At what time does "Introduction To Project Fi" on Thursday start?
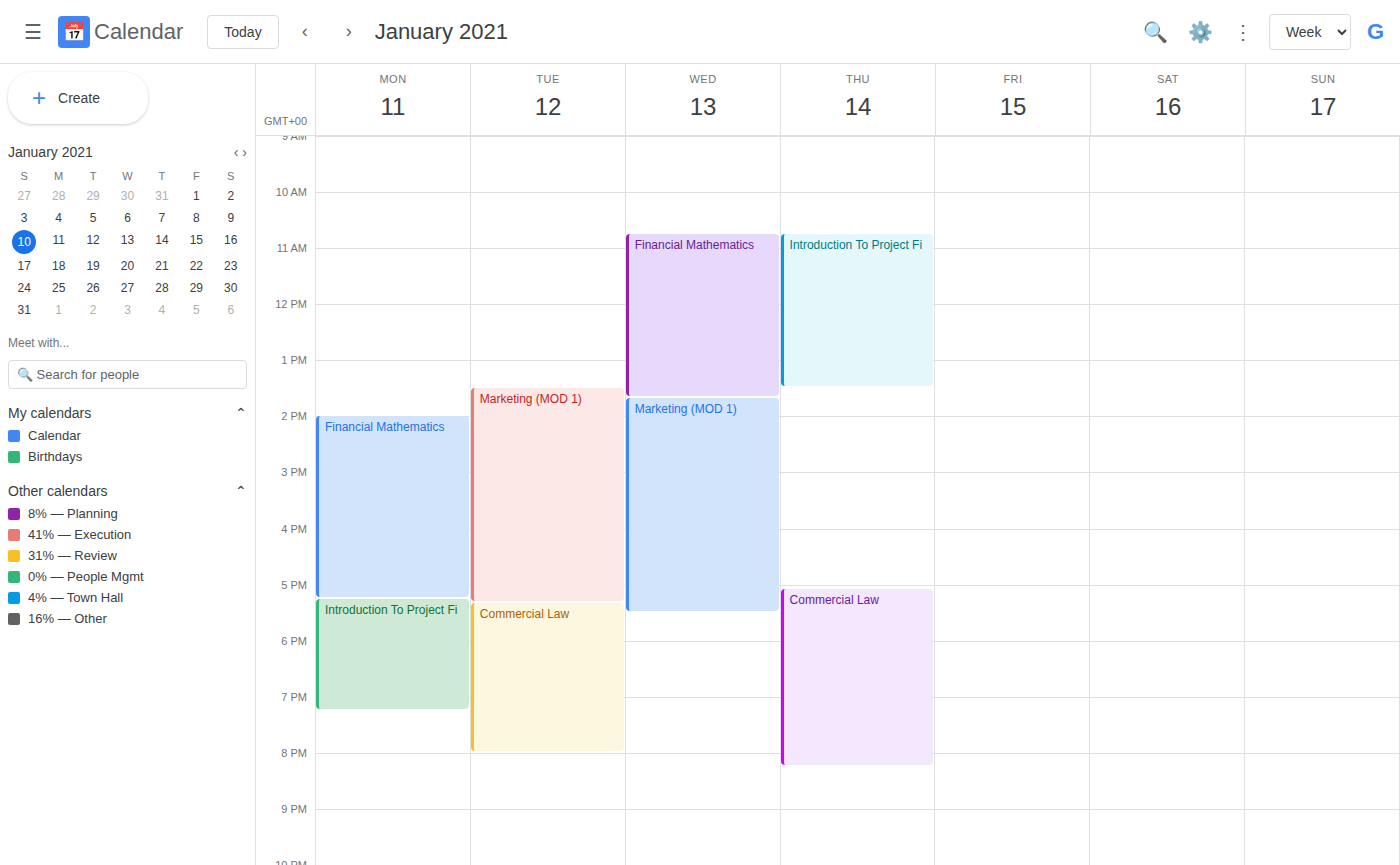
10:45 AM